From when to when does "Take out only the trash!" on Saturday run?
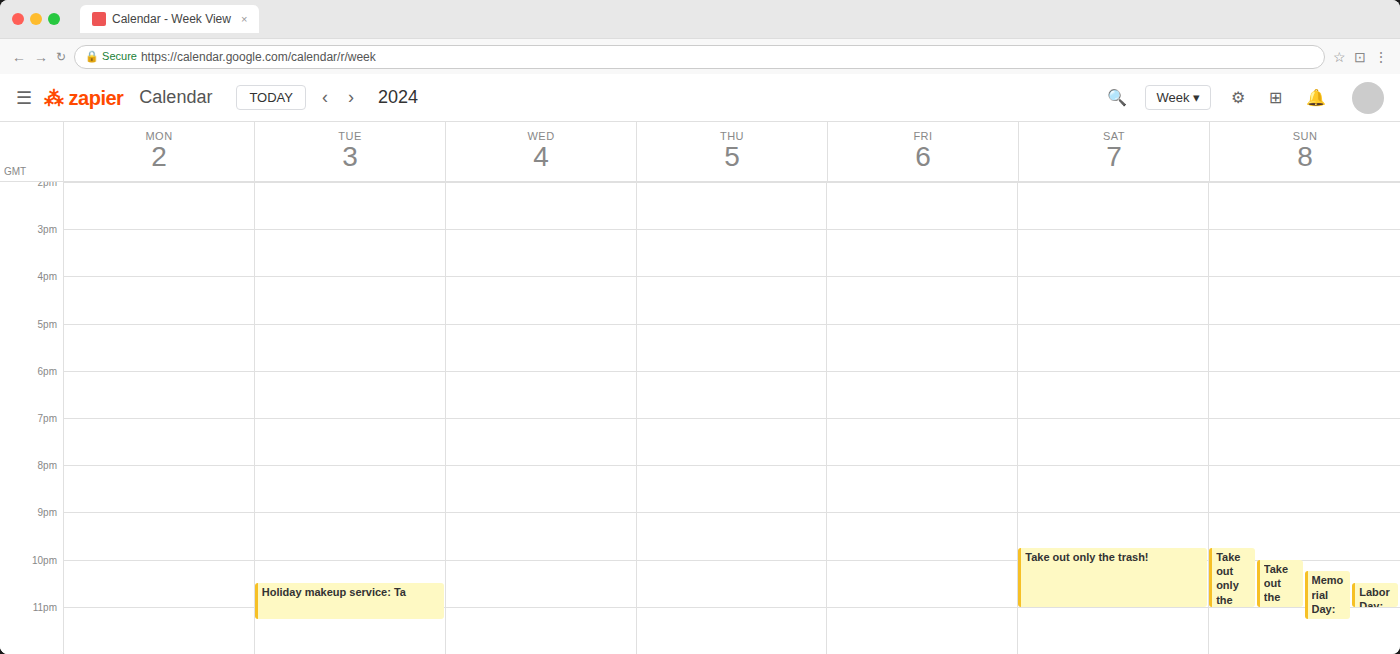
21:45 to 23:00